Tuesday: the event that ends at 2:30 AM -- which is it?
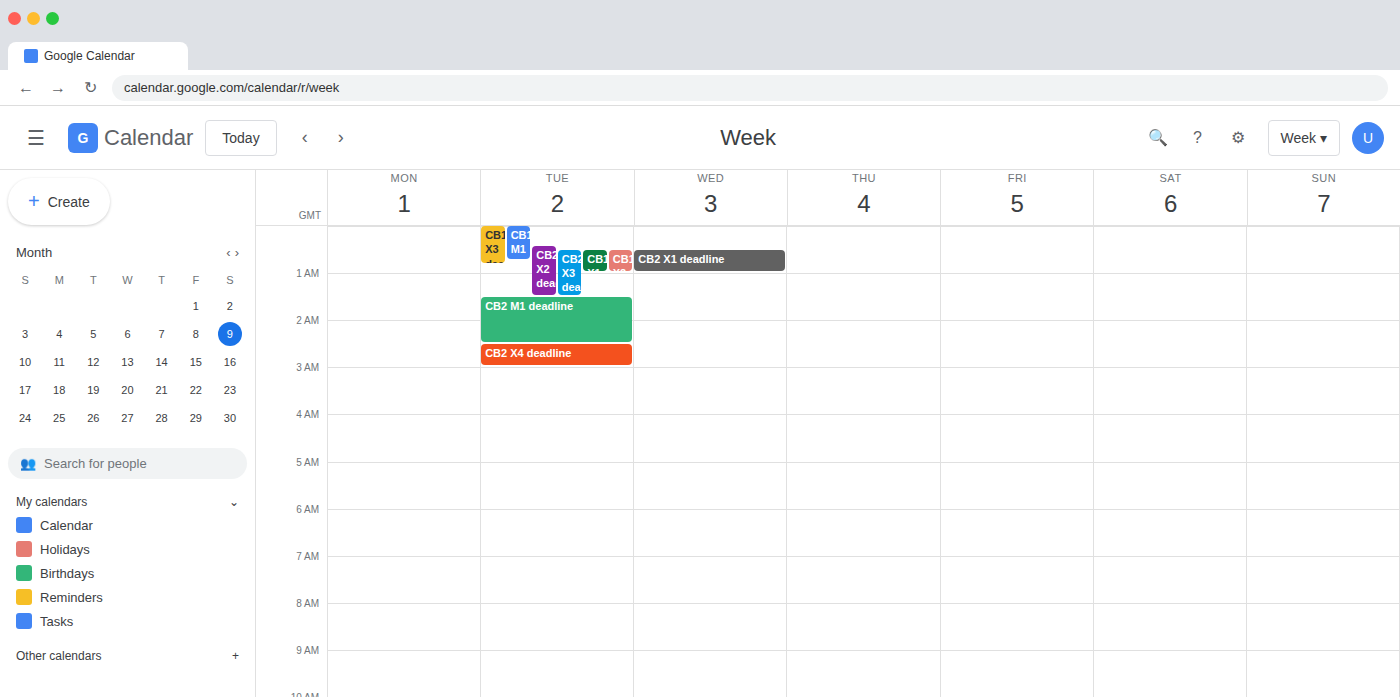
"CB2 M1 deadline"